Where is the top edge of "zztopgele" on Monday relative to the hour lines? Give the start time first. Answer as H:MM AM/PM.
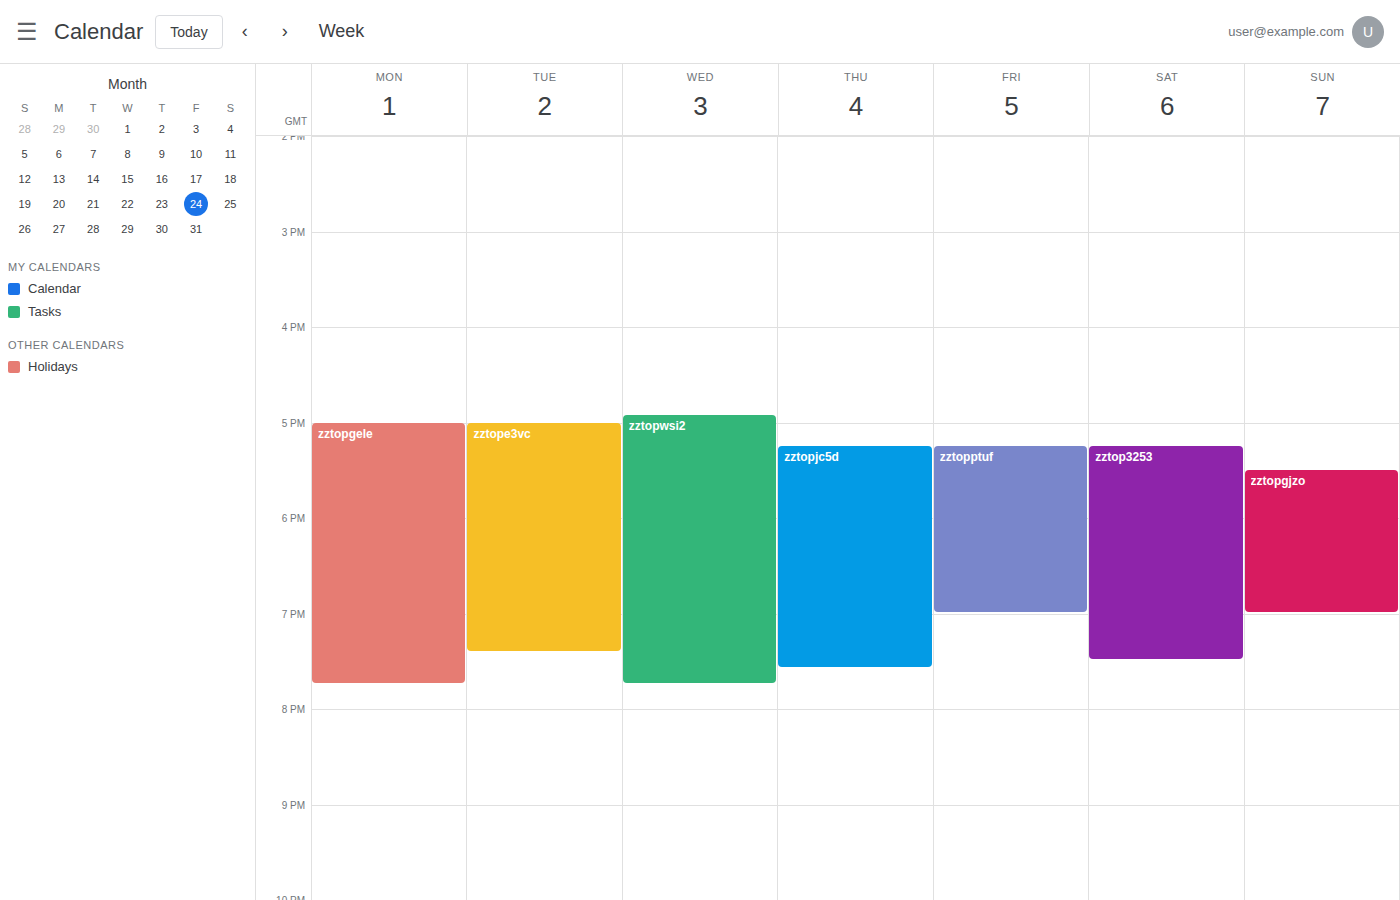
5:00 PM -- exactly on the 5 PM line.